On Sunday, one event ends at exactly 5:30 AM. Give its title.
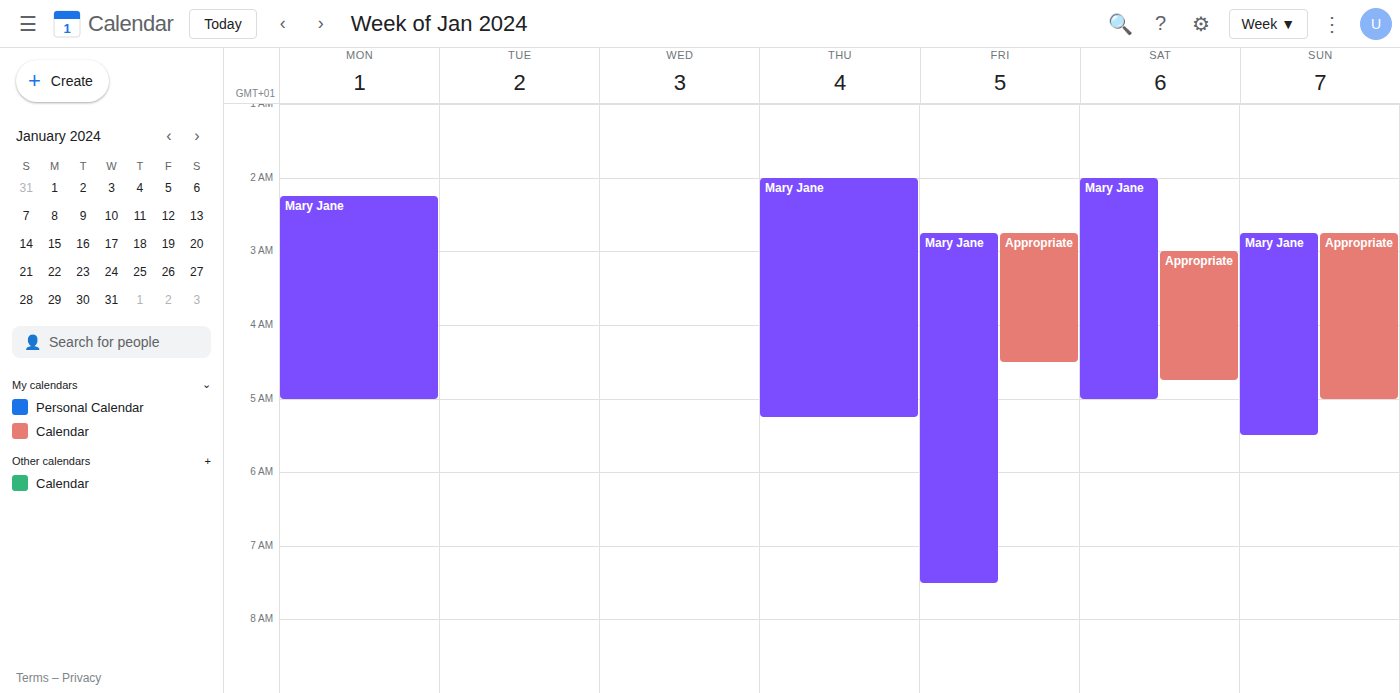
"Mary Jane"